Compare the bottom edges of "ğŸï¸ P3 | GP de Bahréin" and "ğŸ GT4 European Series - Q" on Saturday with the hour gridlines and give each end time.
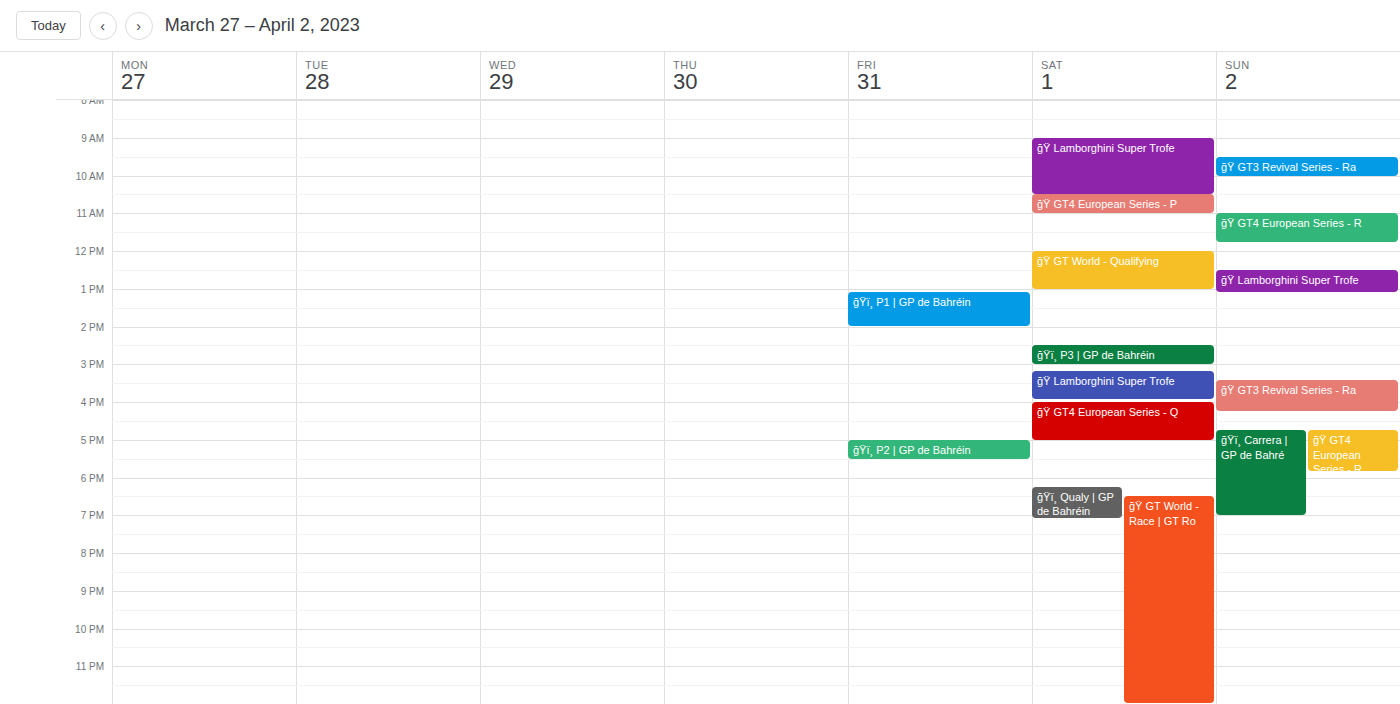
"ğŸï¸ P3 | GP de Bahréin": 3:00 PM, exactly on the 3 PM line. "ğŸ GT4 European Series - Q": 5:00 PM, exactly on the 5 PM line.